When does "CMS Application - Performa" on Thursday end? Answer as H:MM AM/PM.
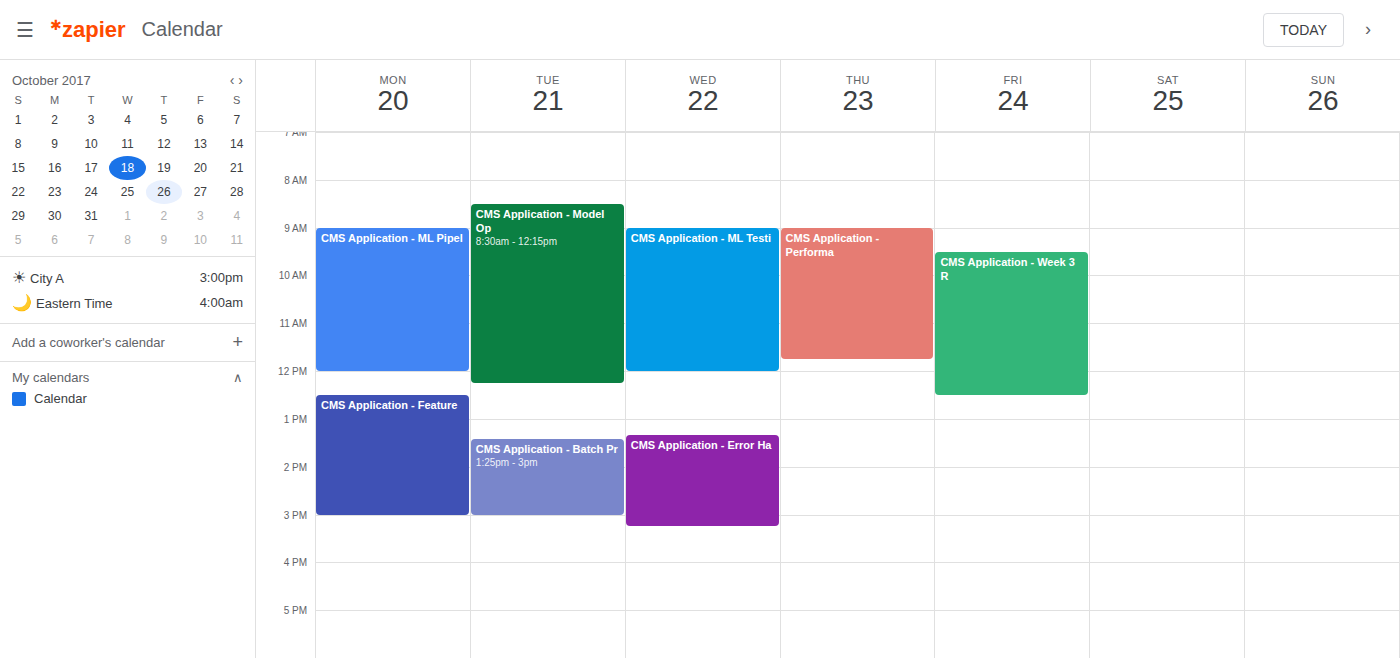
11:45 AM